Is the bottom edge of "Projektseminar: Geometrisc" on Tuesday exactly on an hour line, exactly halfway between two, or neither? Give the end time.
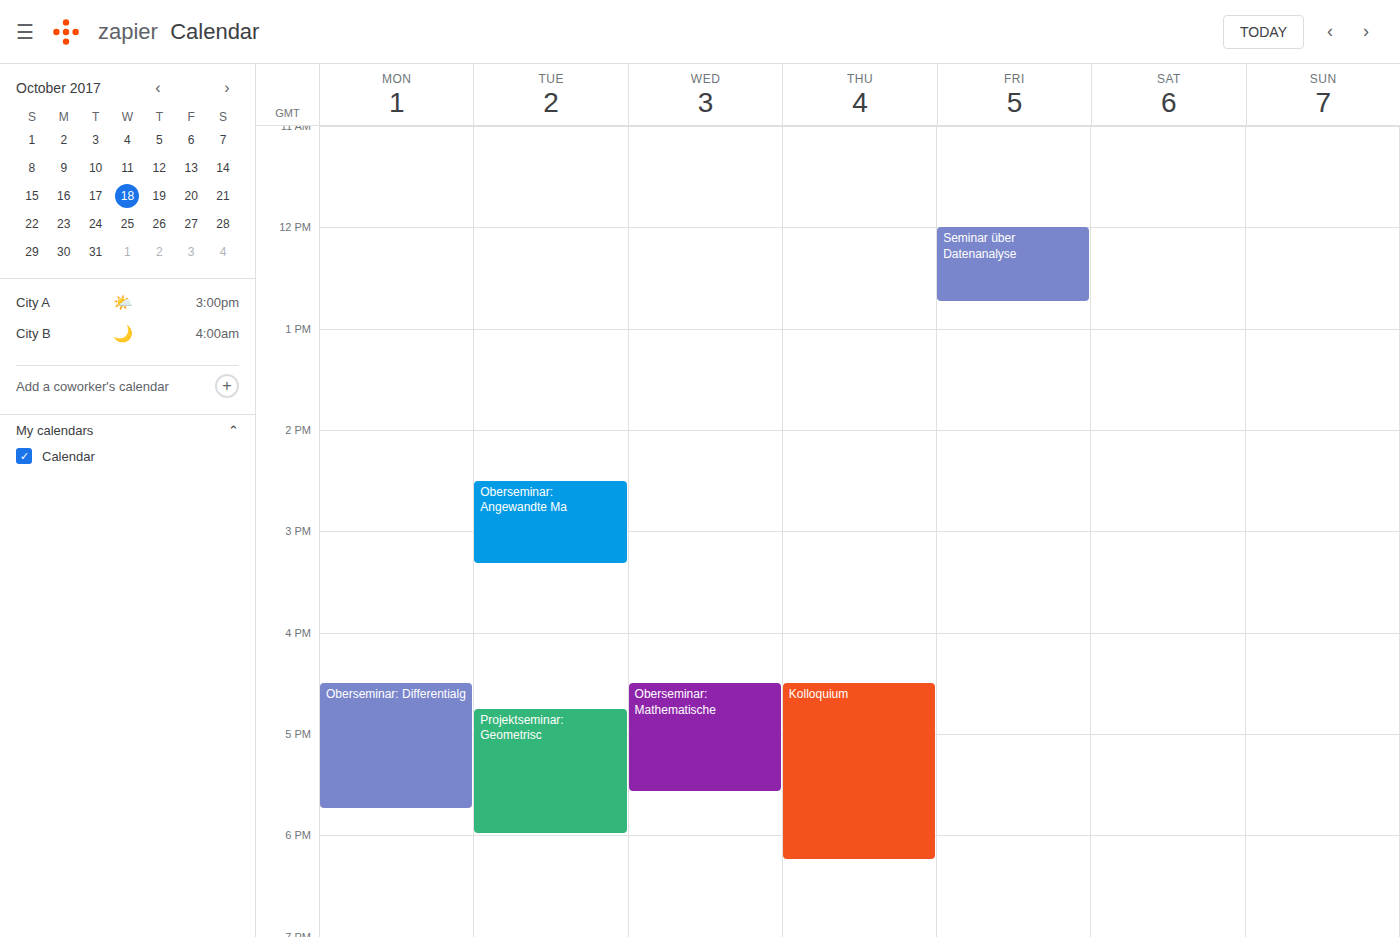
6:00 PM -- exactly on the 6 PM line.